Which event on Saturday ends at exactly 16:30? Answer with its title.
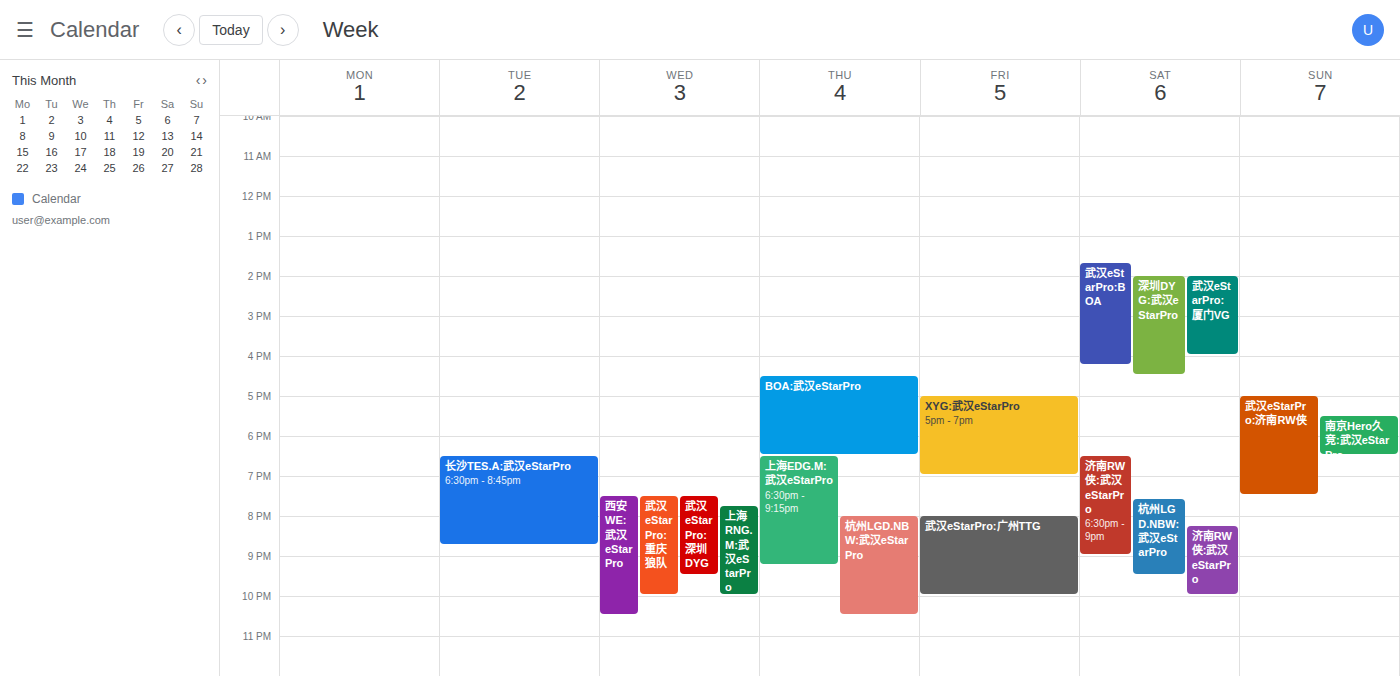
"深圳DYG:武汉eStarPro"